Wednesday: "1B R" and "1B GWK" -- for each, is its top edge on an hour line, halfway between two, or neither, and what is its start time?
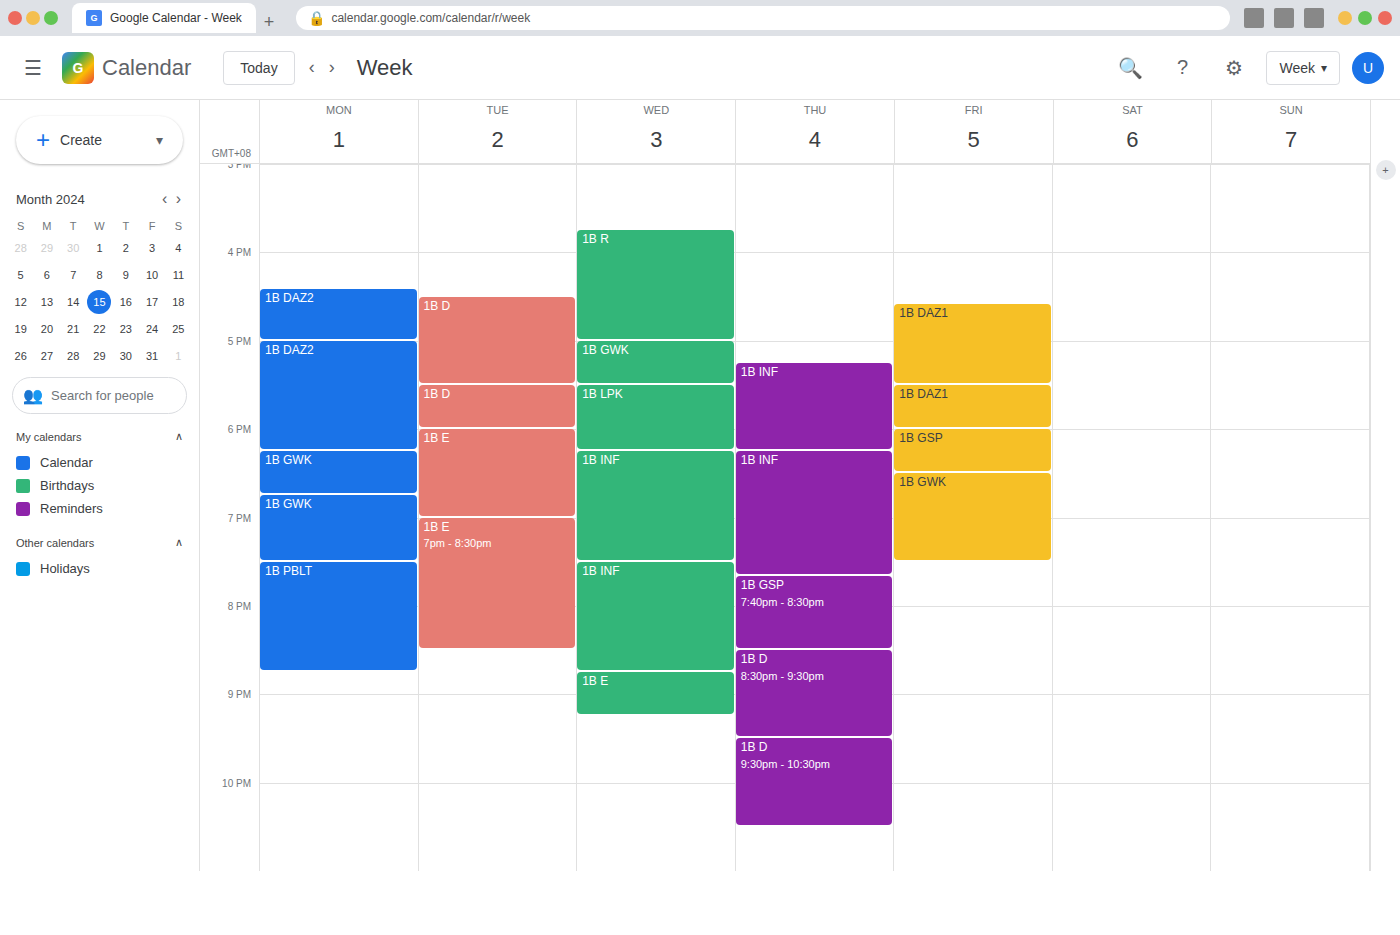
"1B R": 3:45 PM, neither: three quarters of the way from the 3 PM line to the 4 PM line. "1B GWK": 5:00 PM, exactly on the 5 PM line.